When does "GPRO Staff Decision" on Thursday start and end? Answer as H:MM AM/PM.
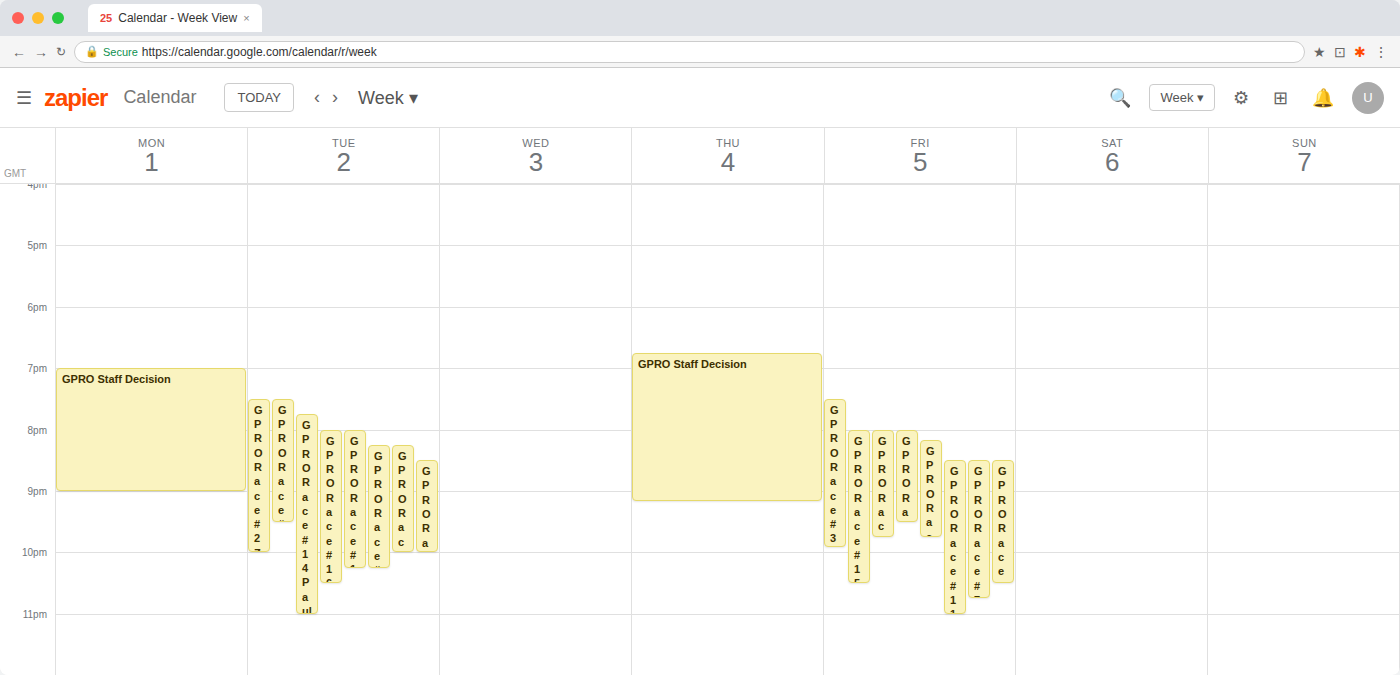
6:45 PM to 9:10 PM